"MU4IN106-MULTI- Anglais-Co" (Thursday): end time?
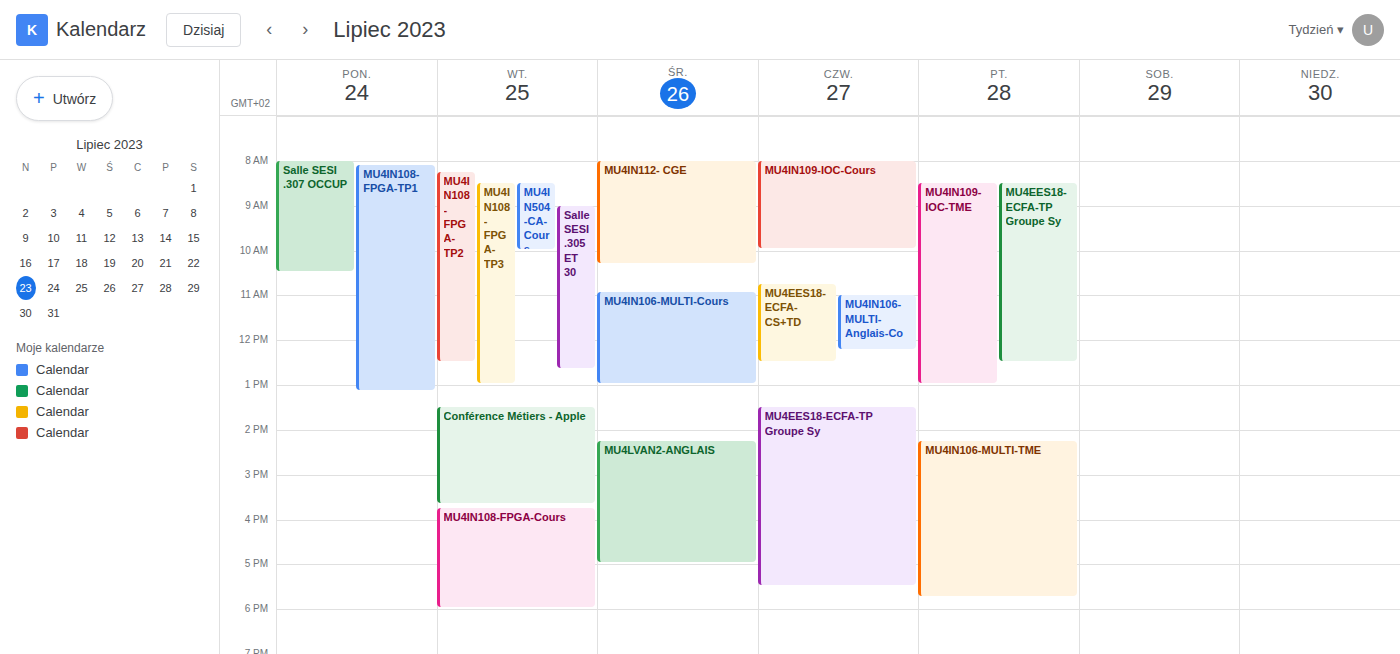
12:15 PM